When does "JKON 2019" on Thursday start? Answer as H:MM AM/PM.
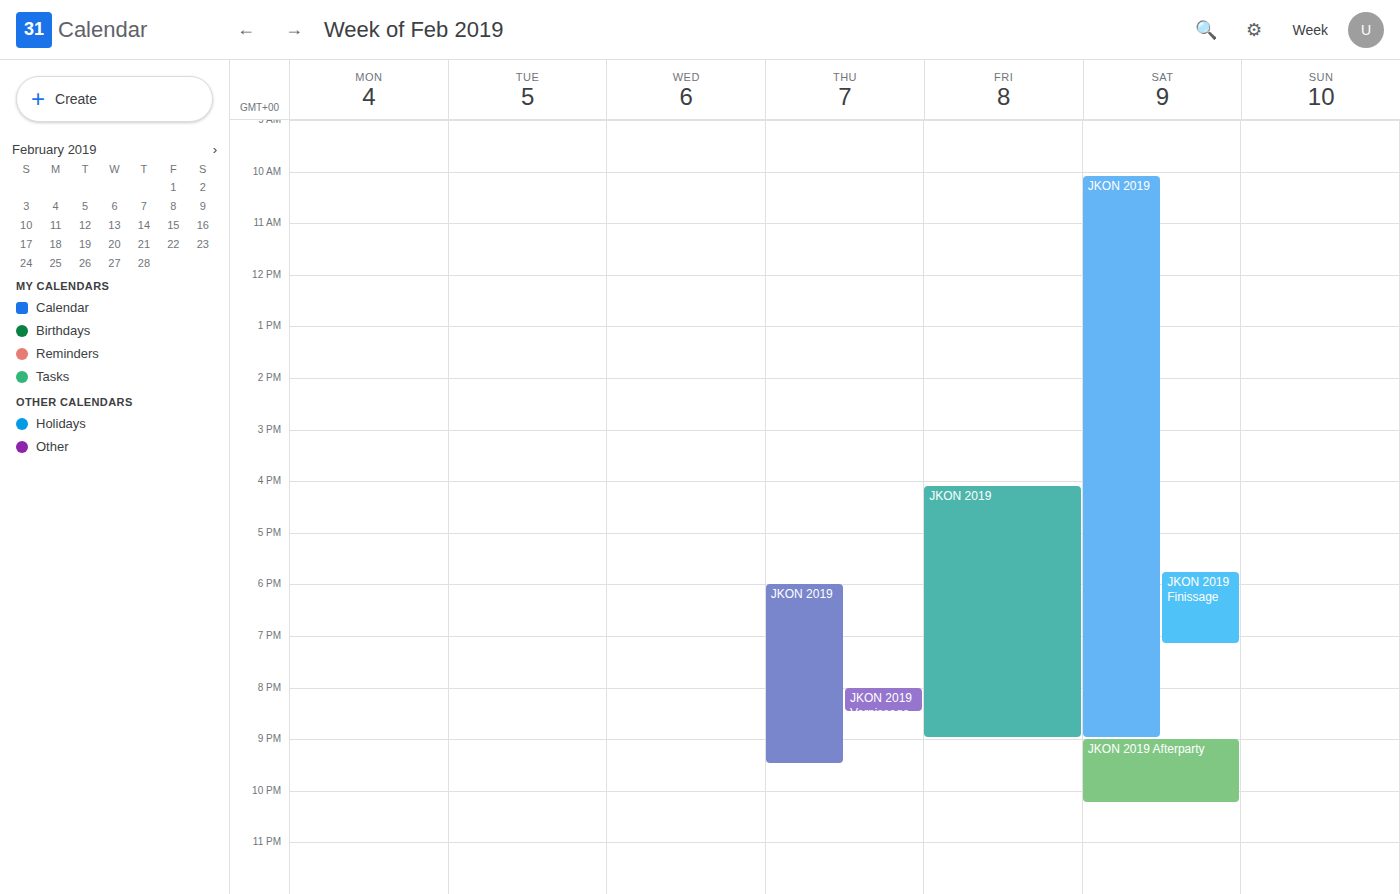
6:00 PM